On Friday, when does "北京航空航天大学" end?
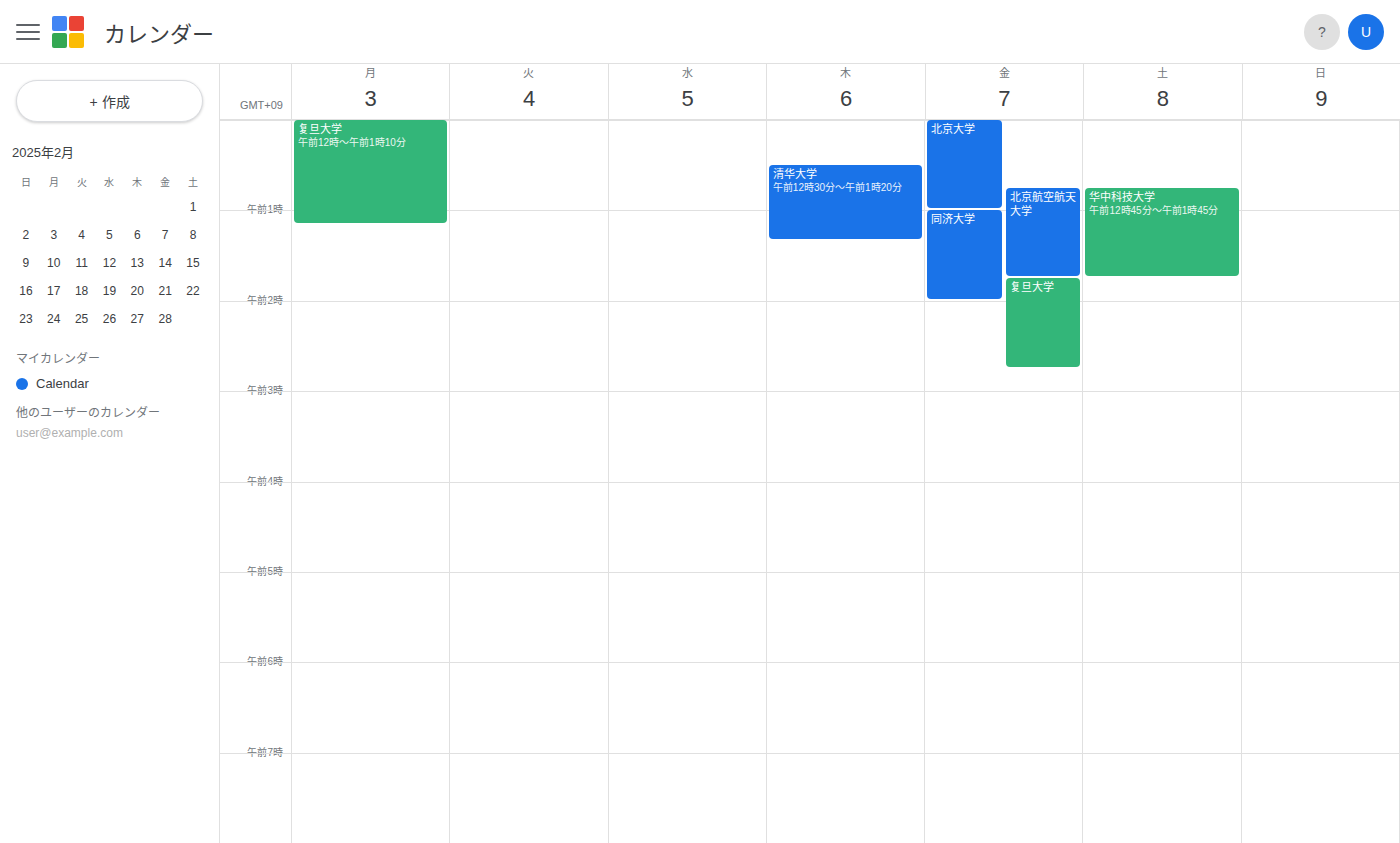
1:45 AM